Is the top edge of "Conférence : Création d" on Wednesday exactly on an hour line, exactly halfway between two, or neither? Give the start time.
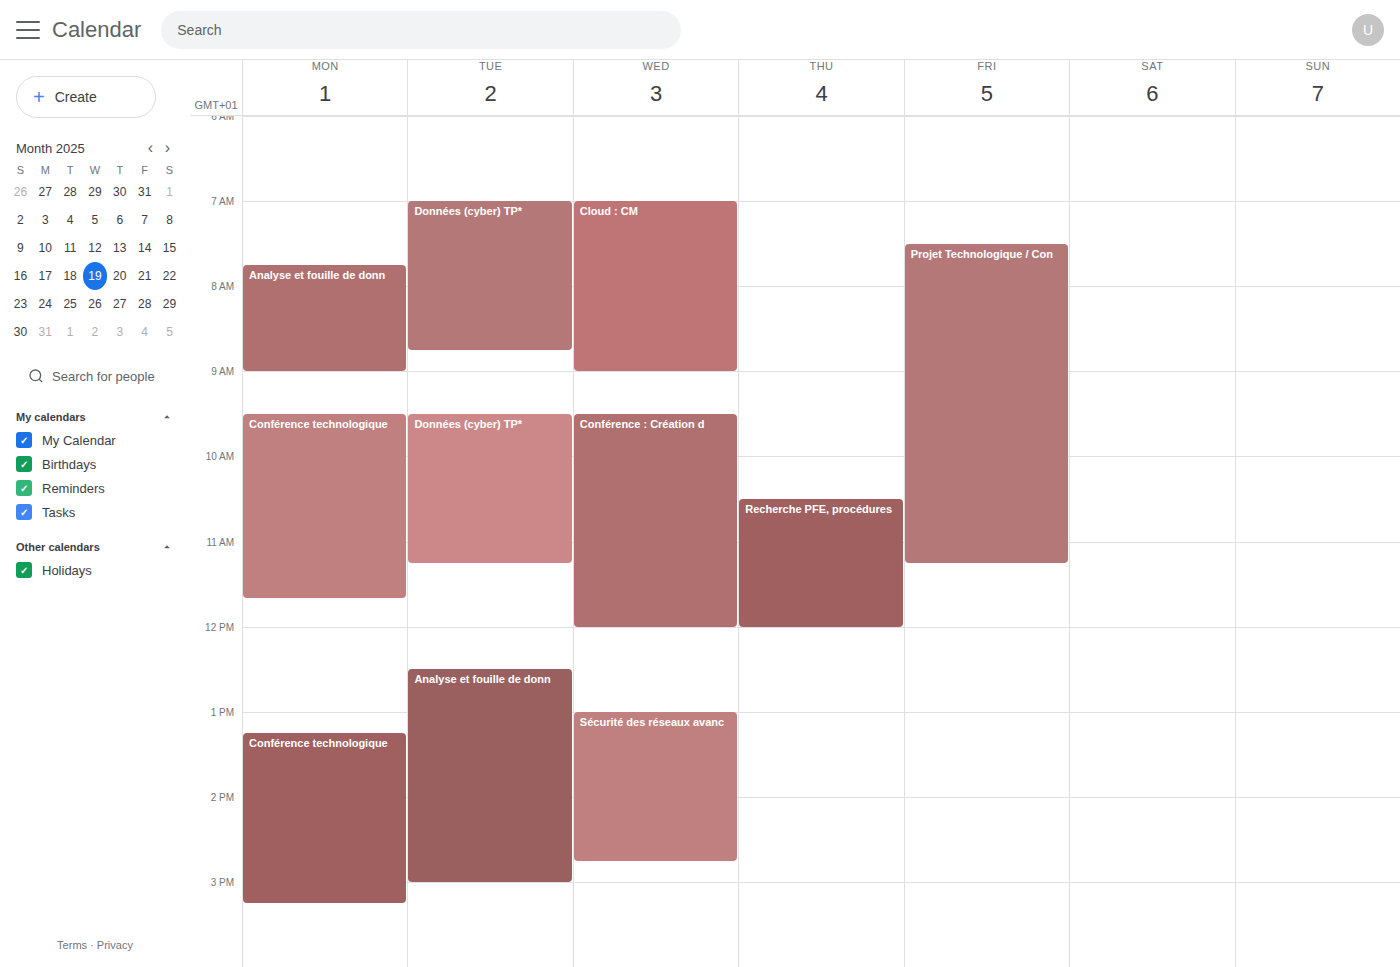
9:30 AM -- halfway between the 9 AM and 10 AM lines.